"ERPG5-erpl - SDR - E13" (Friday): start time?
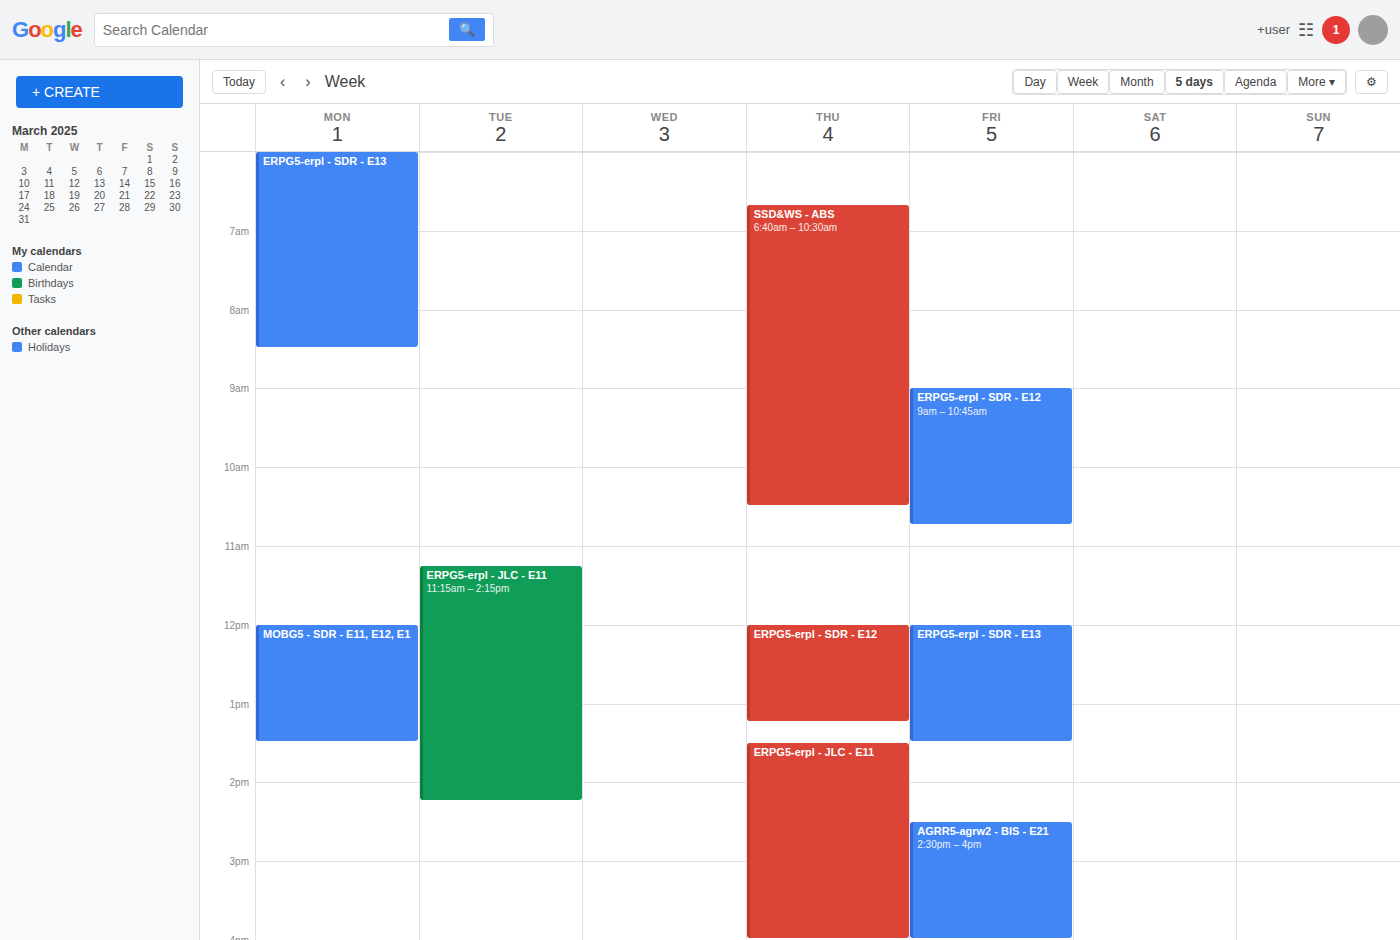
12:00 PM